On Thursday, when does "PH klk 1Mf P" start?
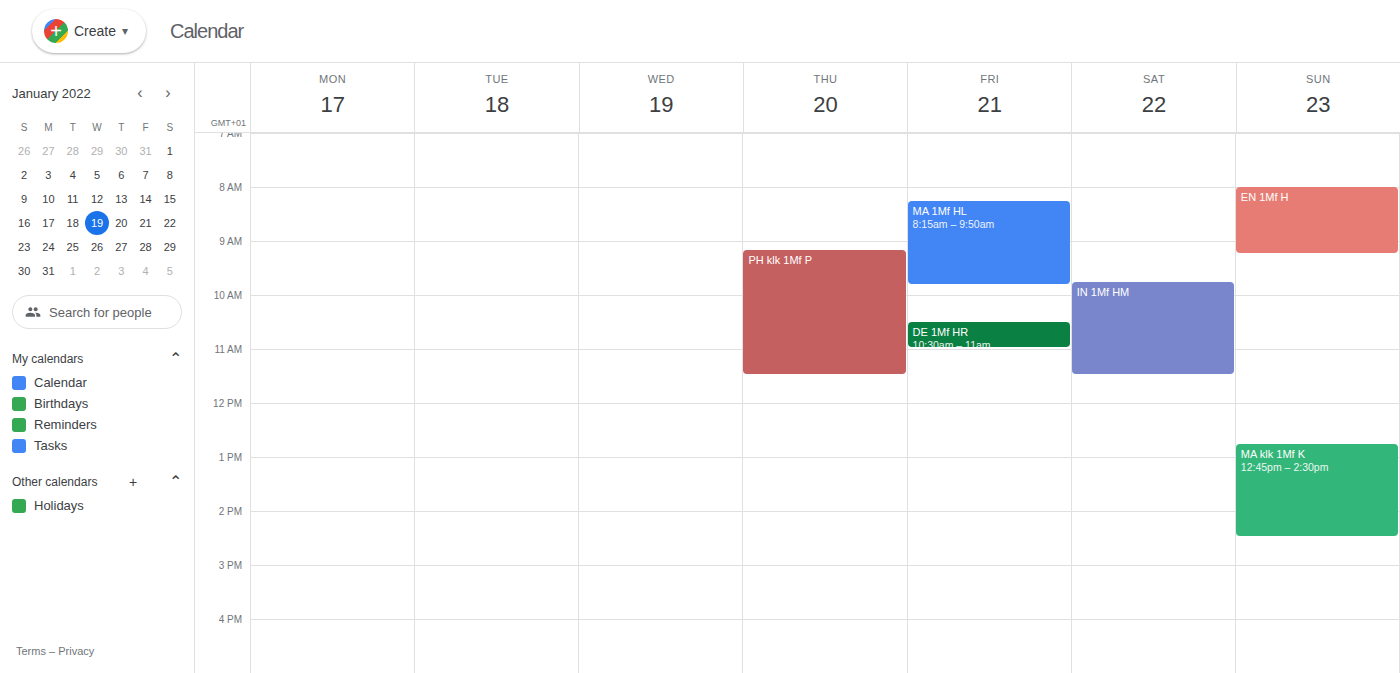
09:10